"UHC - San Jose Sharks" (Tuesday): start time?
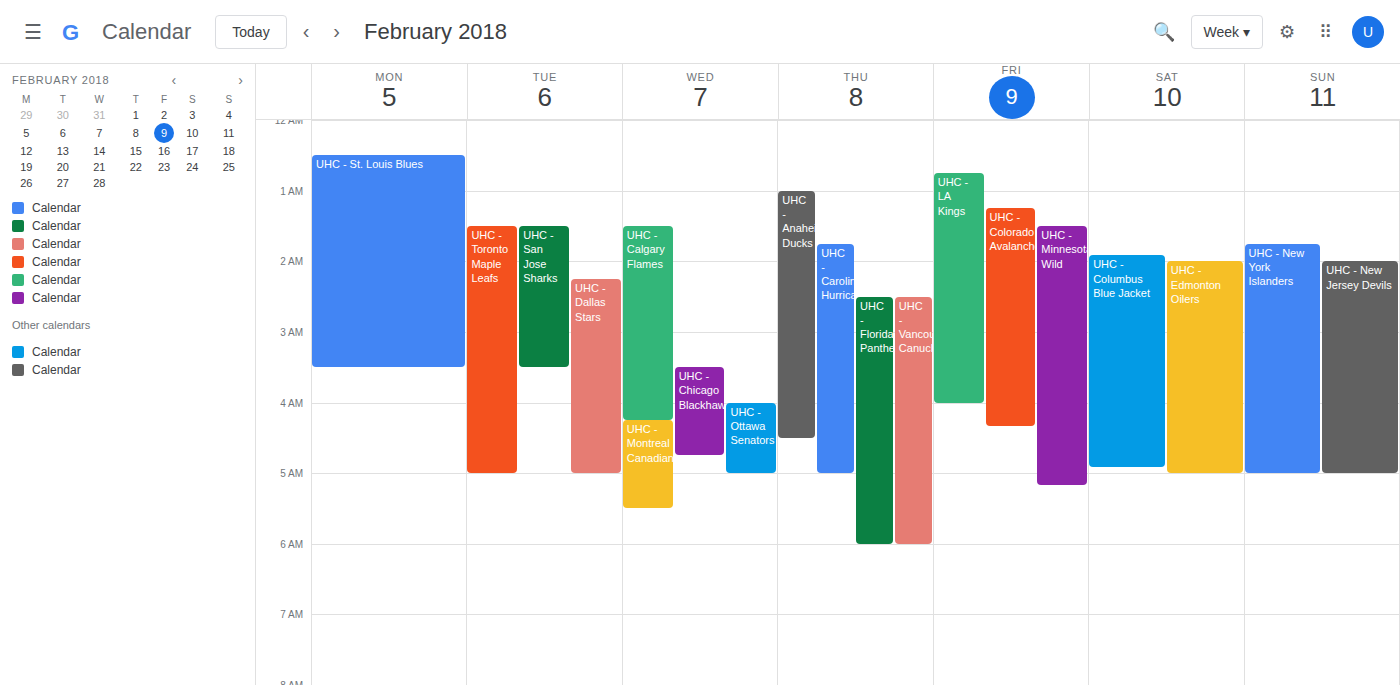
1:30 AM